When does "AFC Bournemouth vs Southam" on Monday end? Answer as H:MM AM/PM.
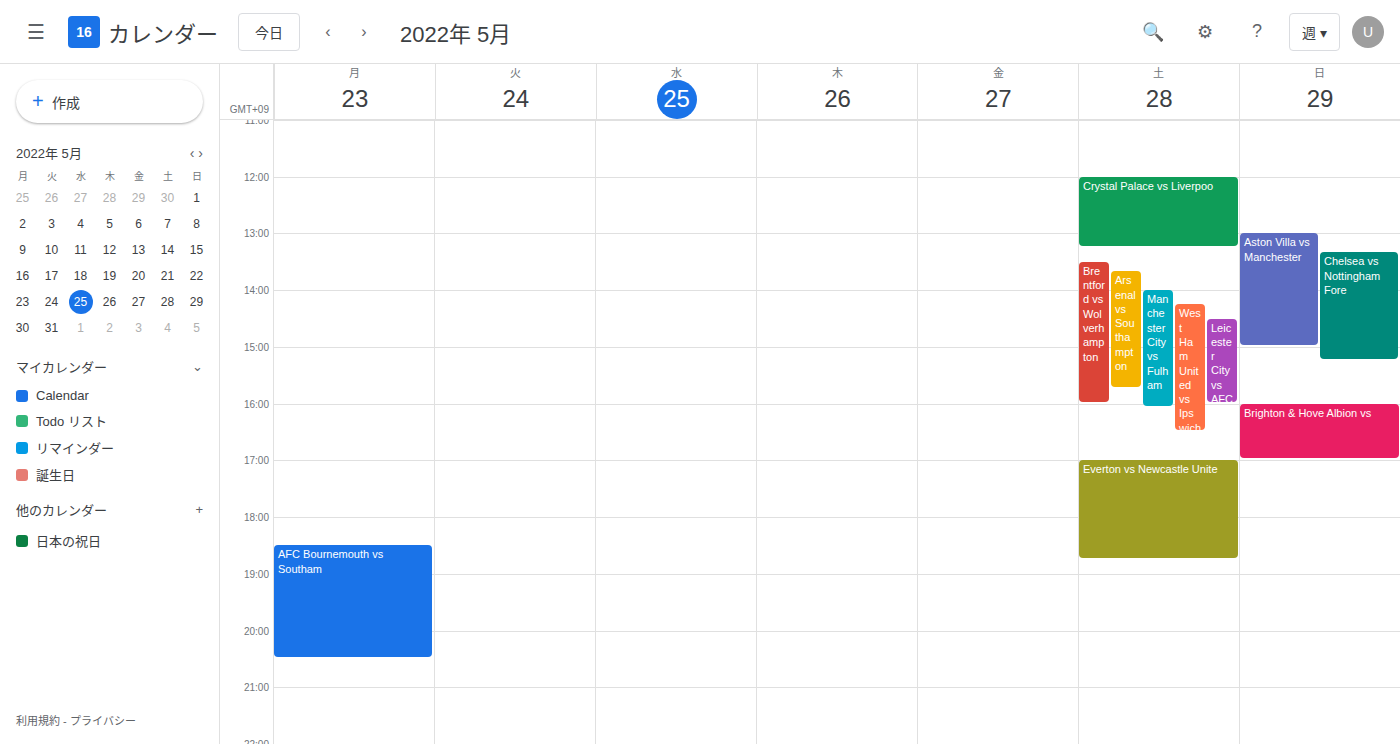
8:30 PM